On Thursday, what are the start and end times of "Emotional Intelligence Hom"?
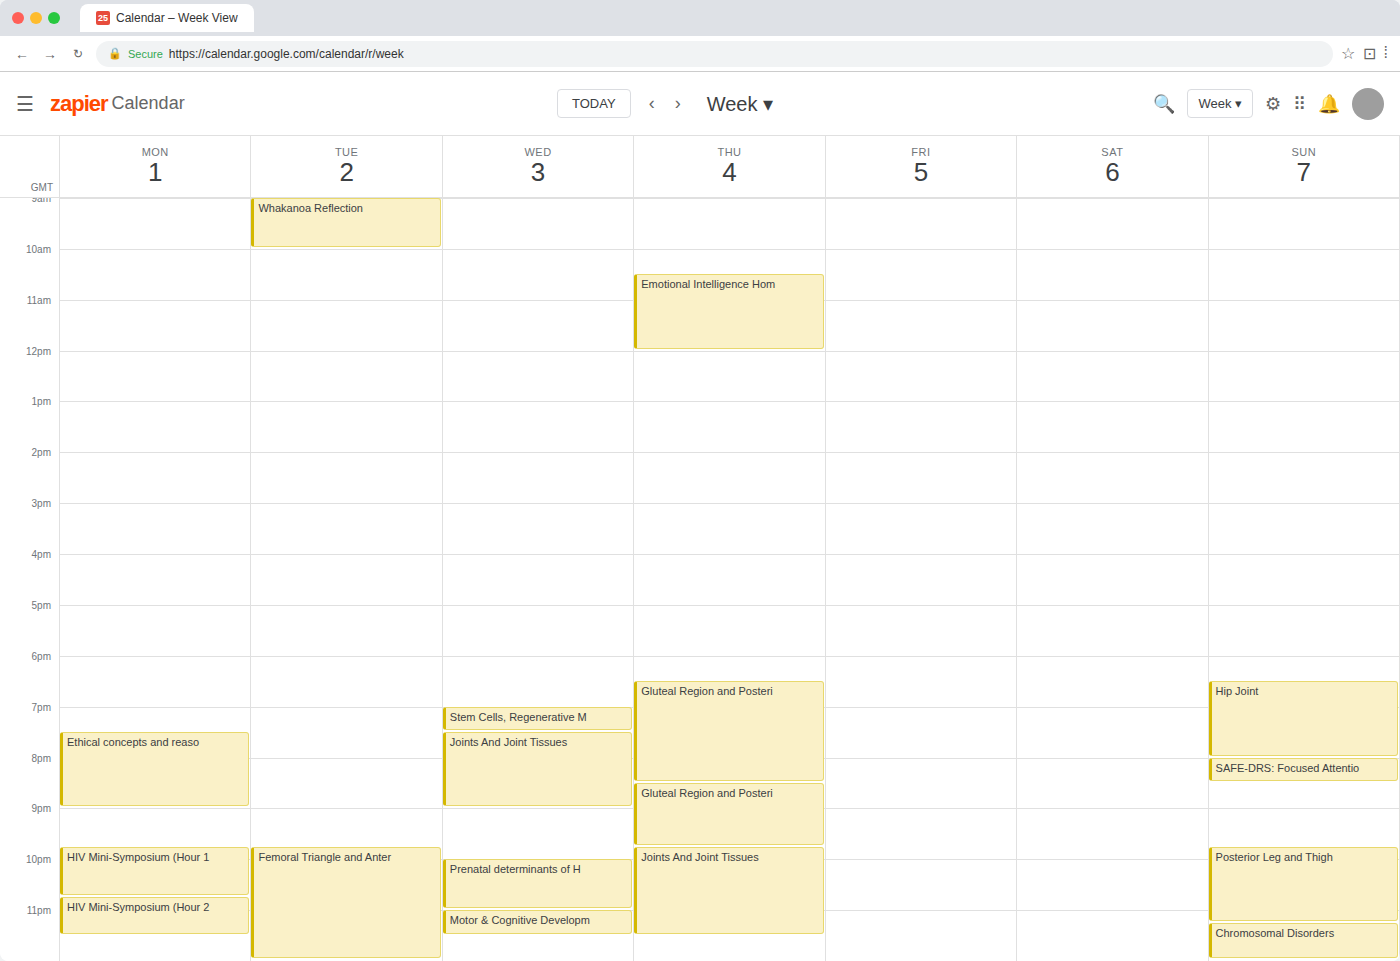
10:30 AM to 12:00 PM